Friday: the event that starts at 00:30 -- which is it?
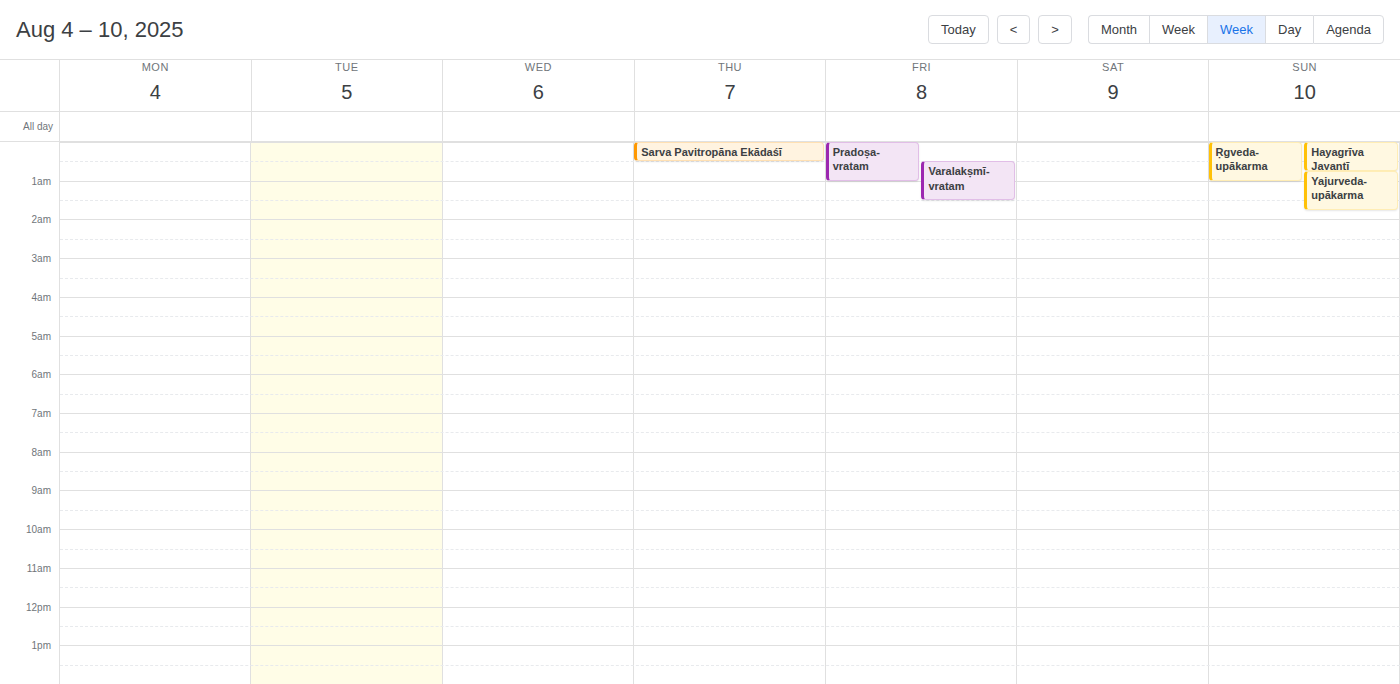
"Varalakṣmī-vratam"